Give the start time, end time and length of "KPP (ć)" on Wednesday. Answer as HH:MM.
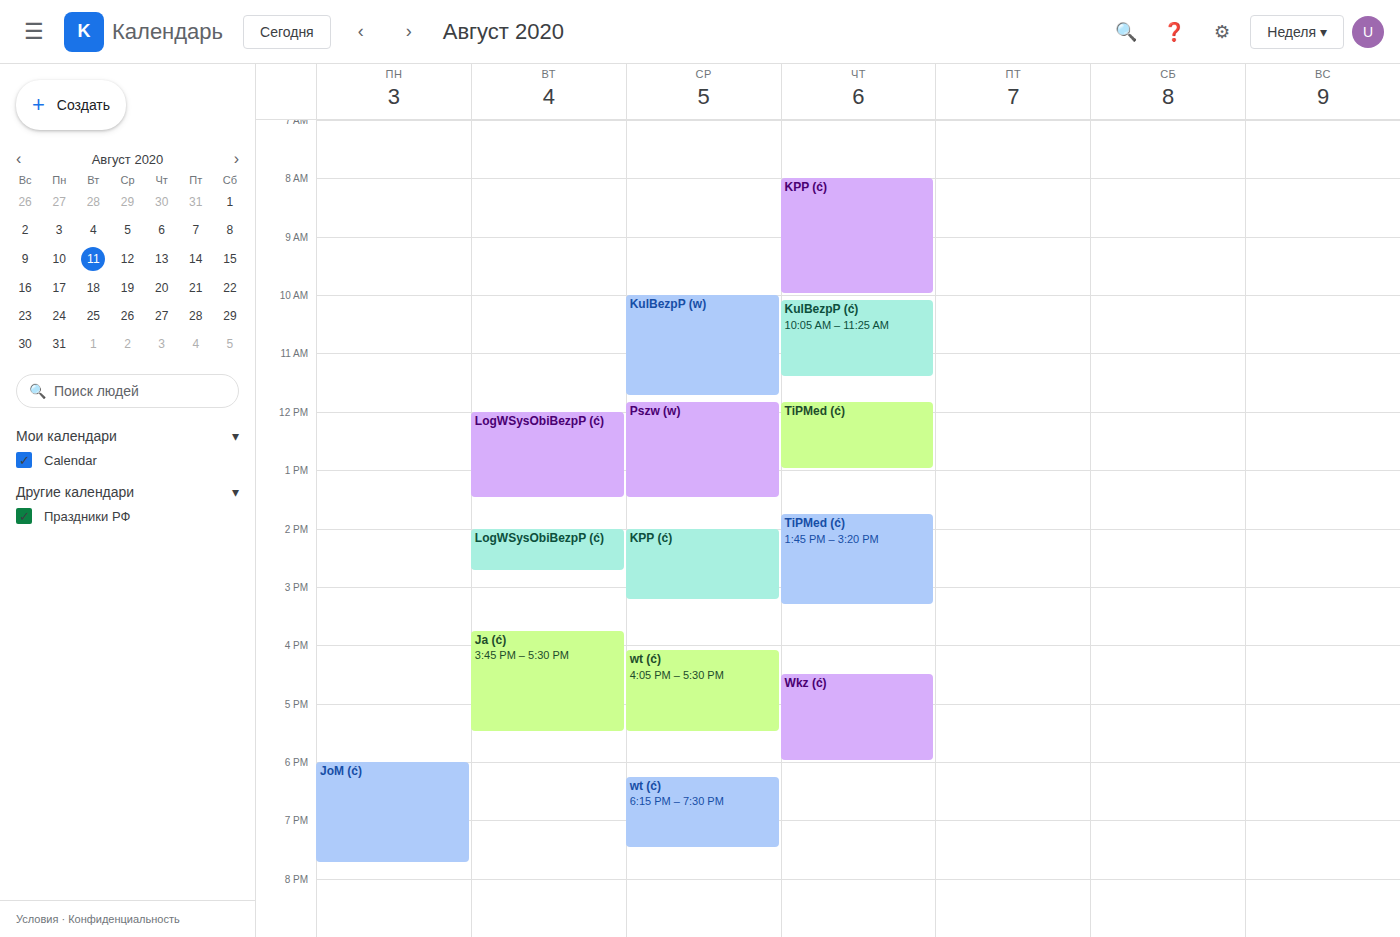
14:00 to 15:15, 1 hour 15 minutes